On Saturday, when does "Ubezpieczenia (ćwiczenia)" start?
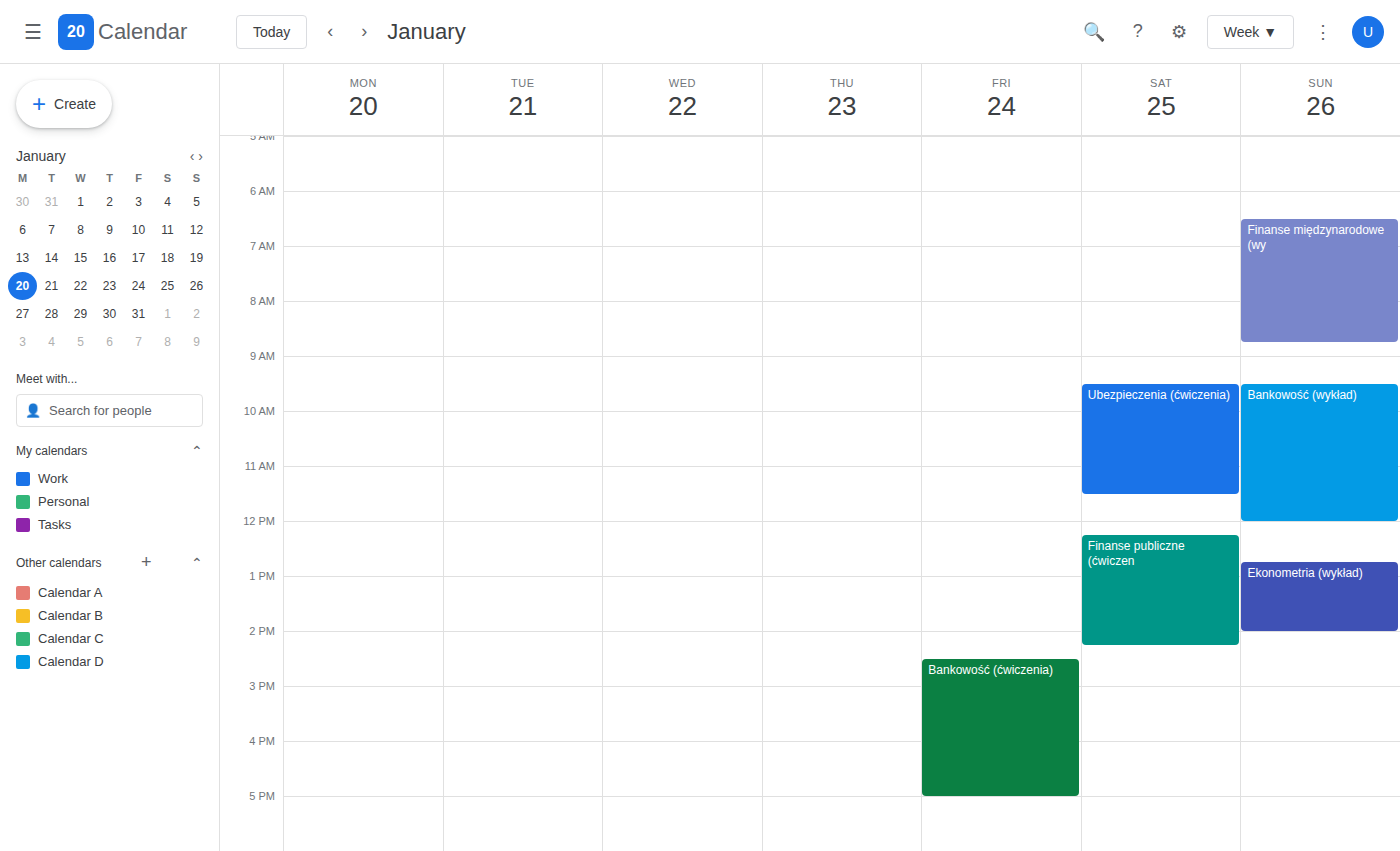
9:30 AM